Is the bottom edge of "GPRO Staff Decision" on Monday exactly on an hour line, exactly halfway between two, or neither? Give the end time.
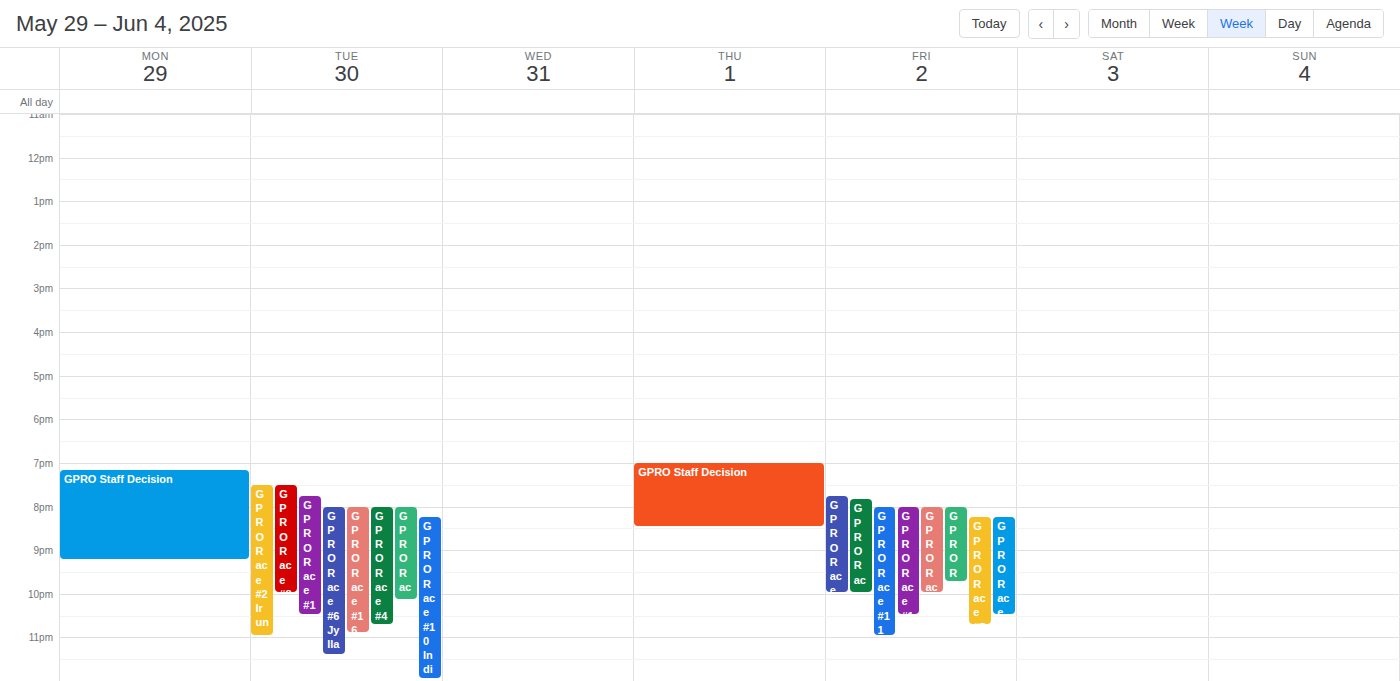
9:15 PM -- neither: a quarter of the way from the 9 PM line to the 10 PM line.